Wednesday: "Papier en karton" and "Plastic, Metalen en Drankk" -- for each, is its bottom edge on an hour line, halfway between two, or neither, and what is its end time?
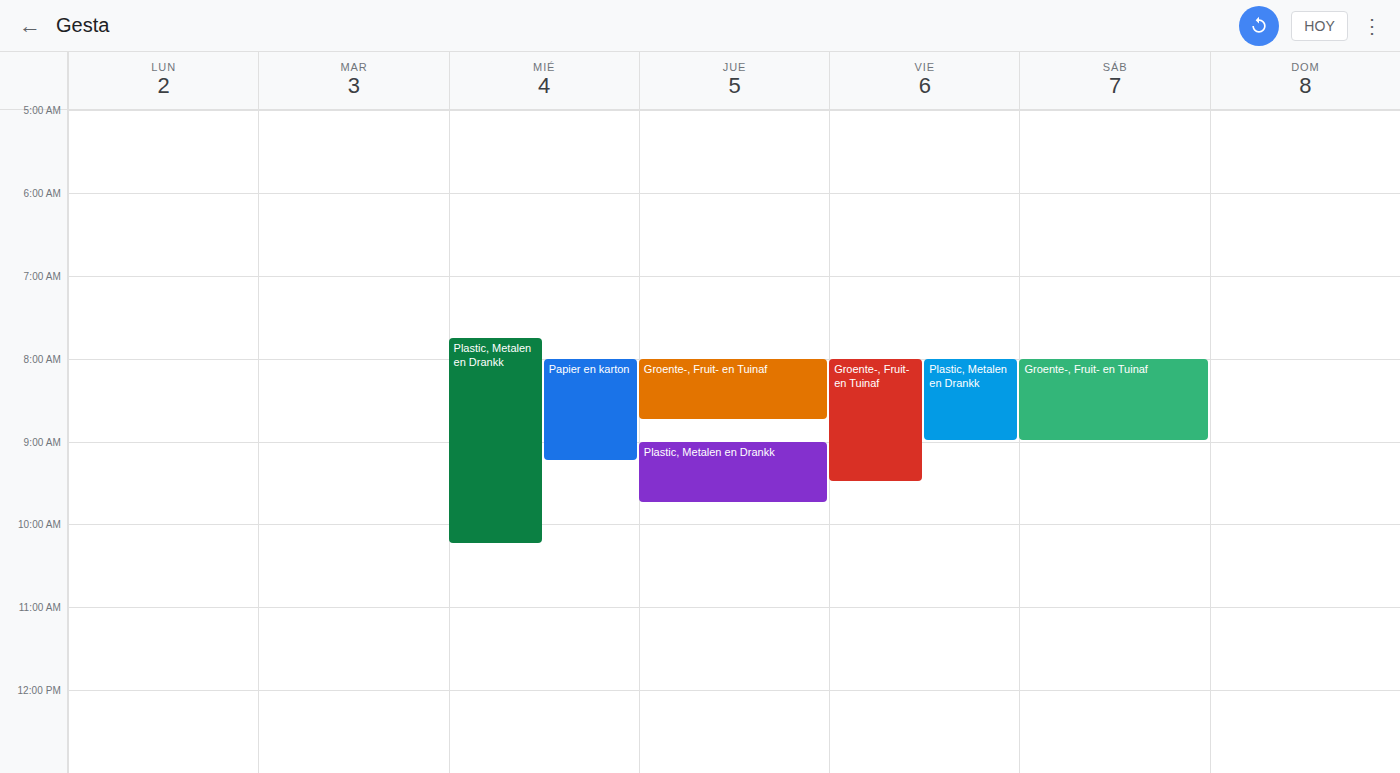
"Papier en karton": 9:15 AM, neither: a quarter of the way from the 9 AM line to the 10 AM line. "Plastic, Metalen en Drankk": 10:15 AM, neither: a quarter of the way from the 10 AM line to the 11 AM line.